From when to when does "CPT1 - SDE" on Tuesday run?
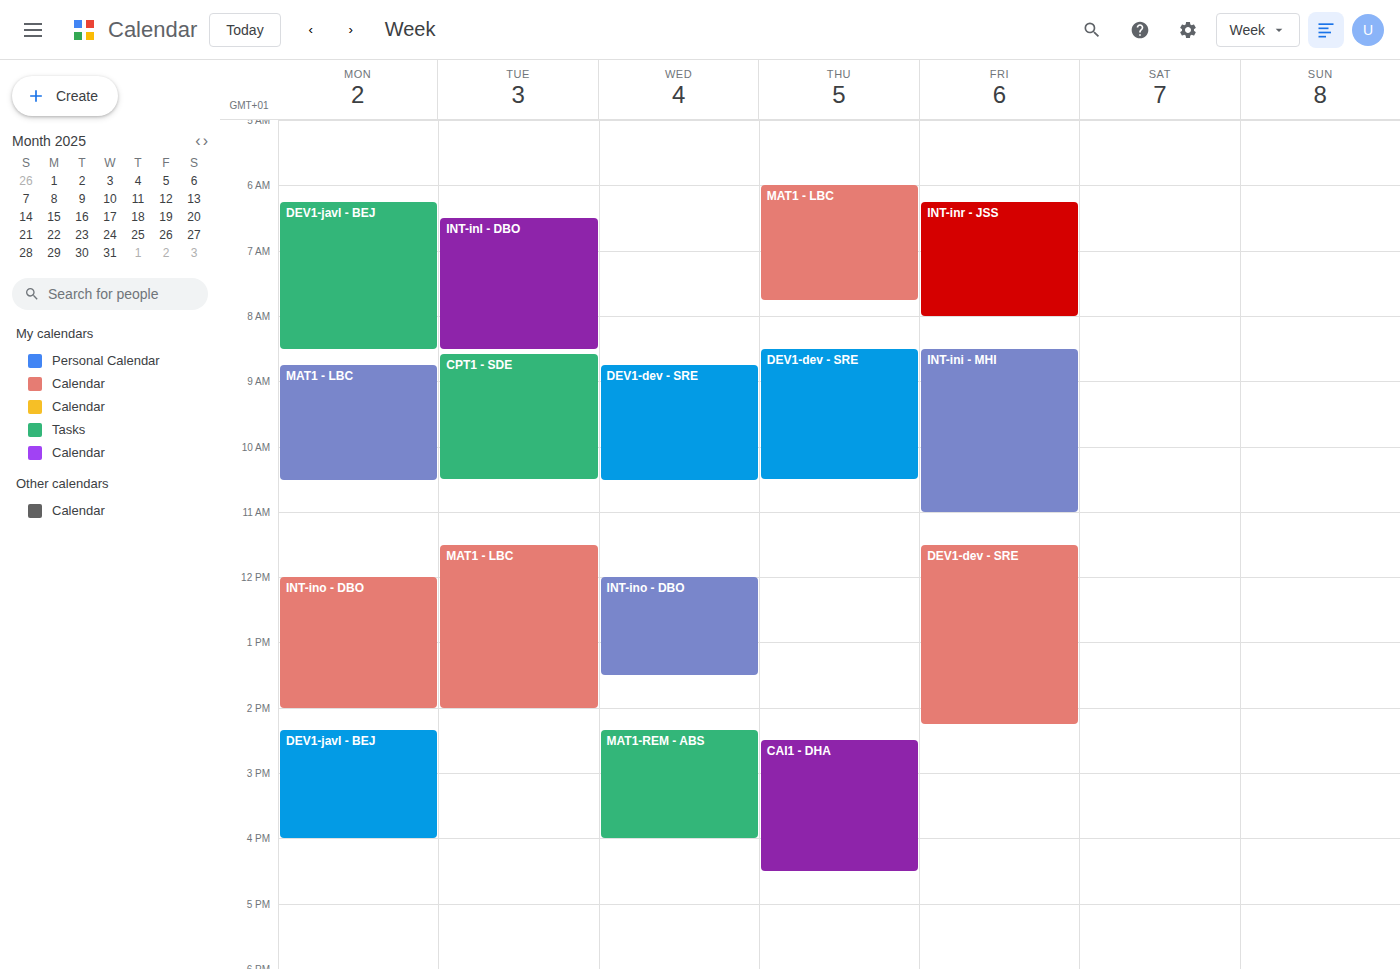
8:35 AM to 10:30 AM